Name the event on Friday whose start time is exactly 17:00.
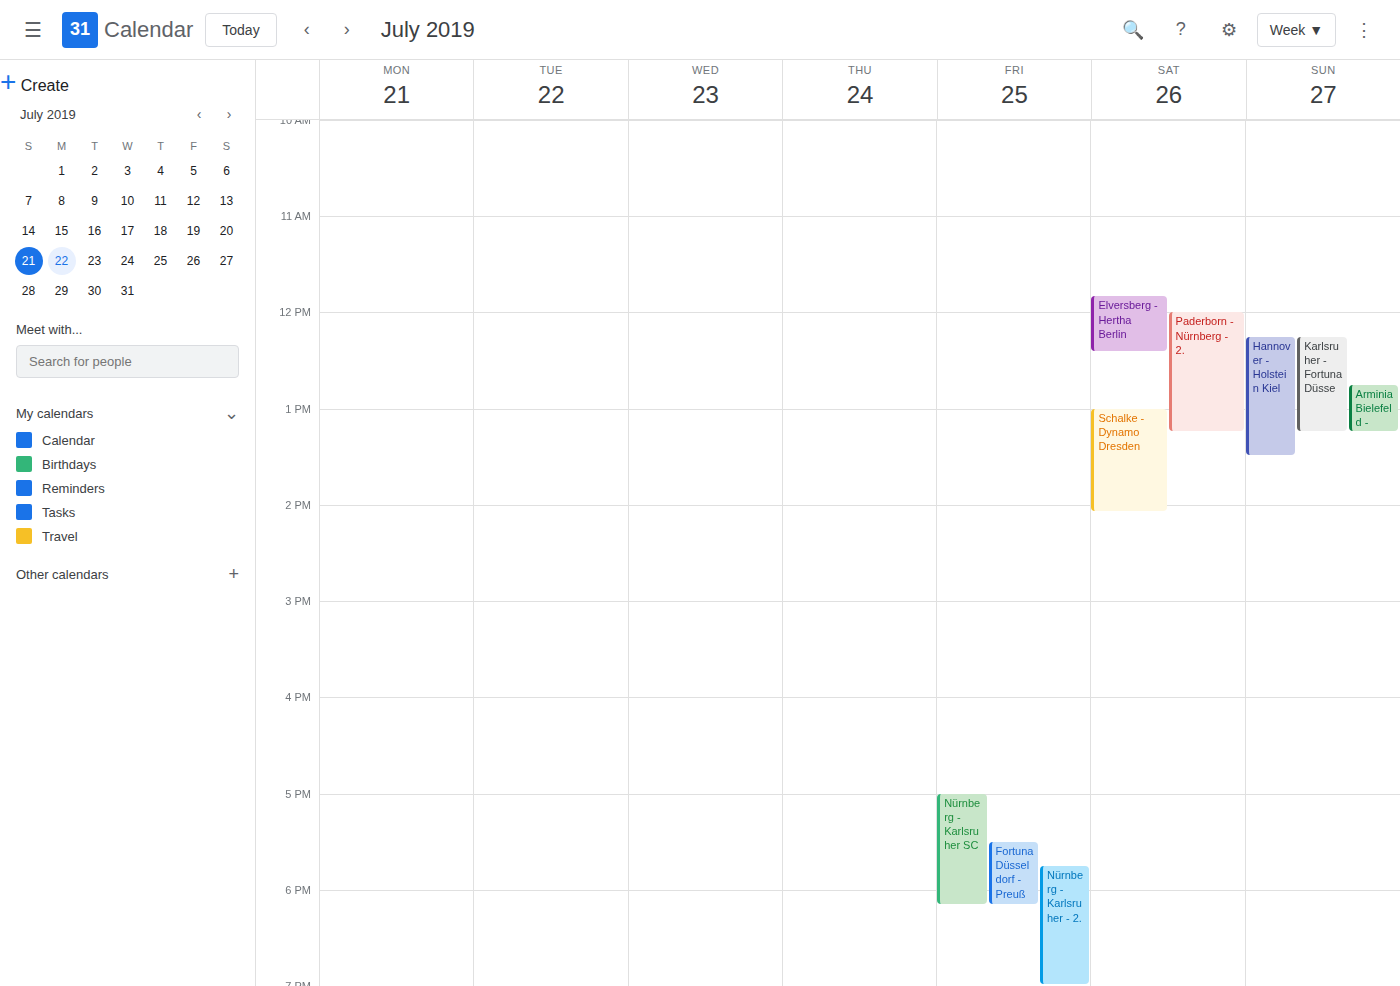
"Nürnberg - Karlsruher SC"